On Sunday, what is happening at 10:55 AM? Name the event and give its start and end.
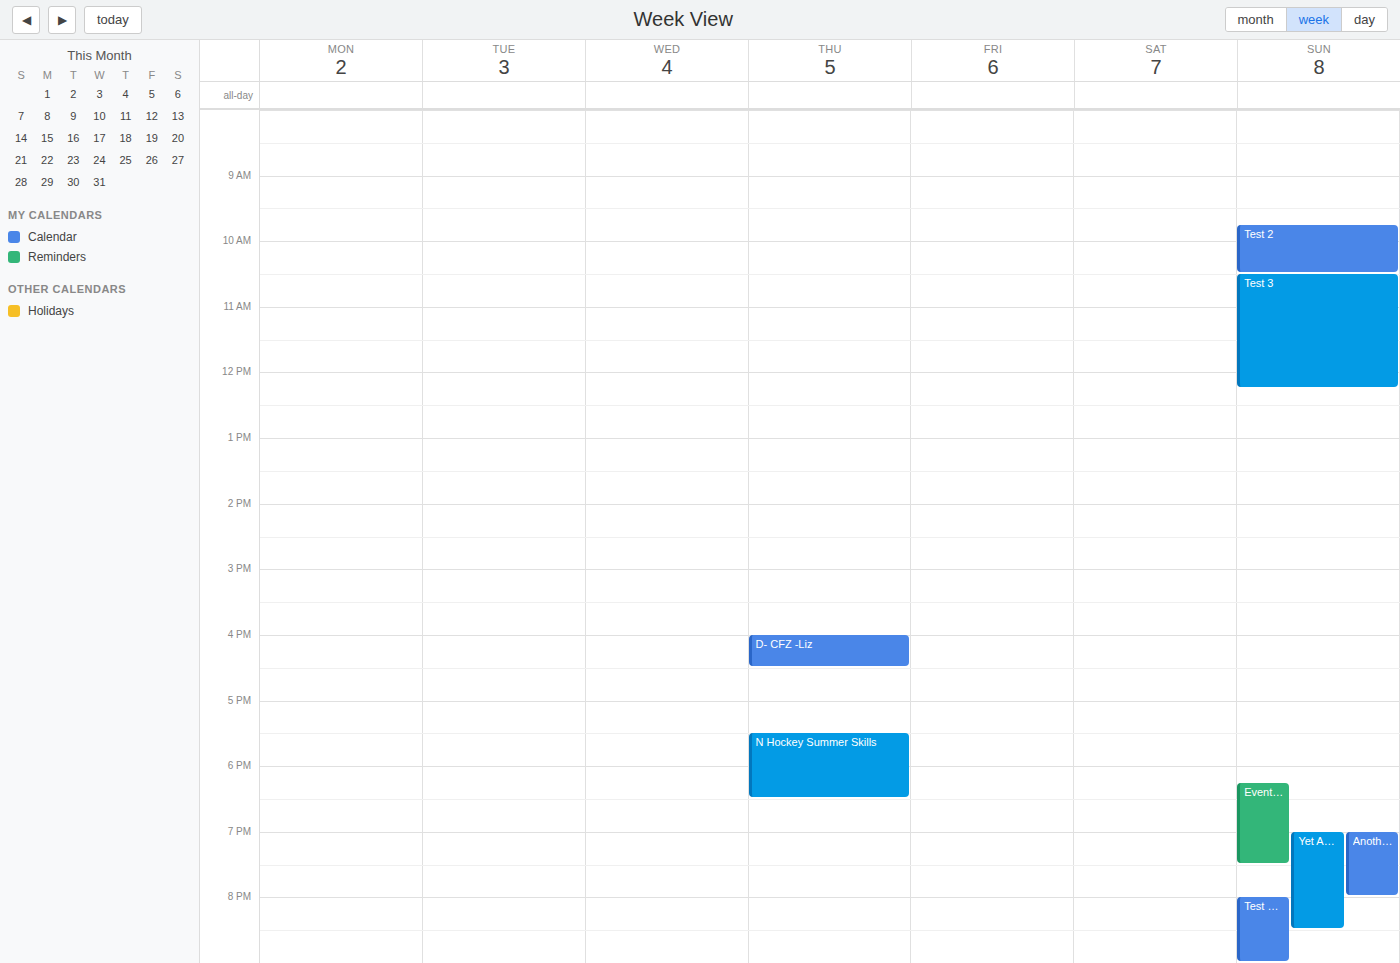
"Test 3", 10:30 AM to 12:15 PM